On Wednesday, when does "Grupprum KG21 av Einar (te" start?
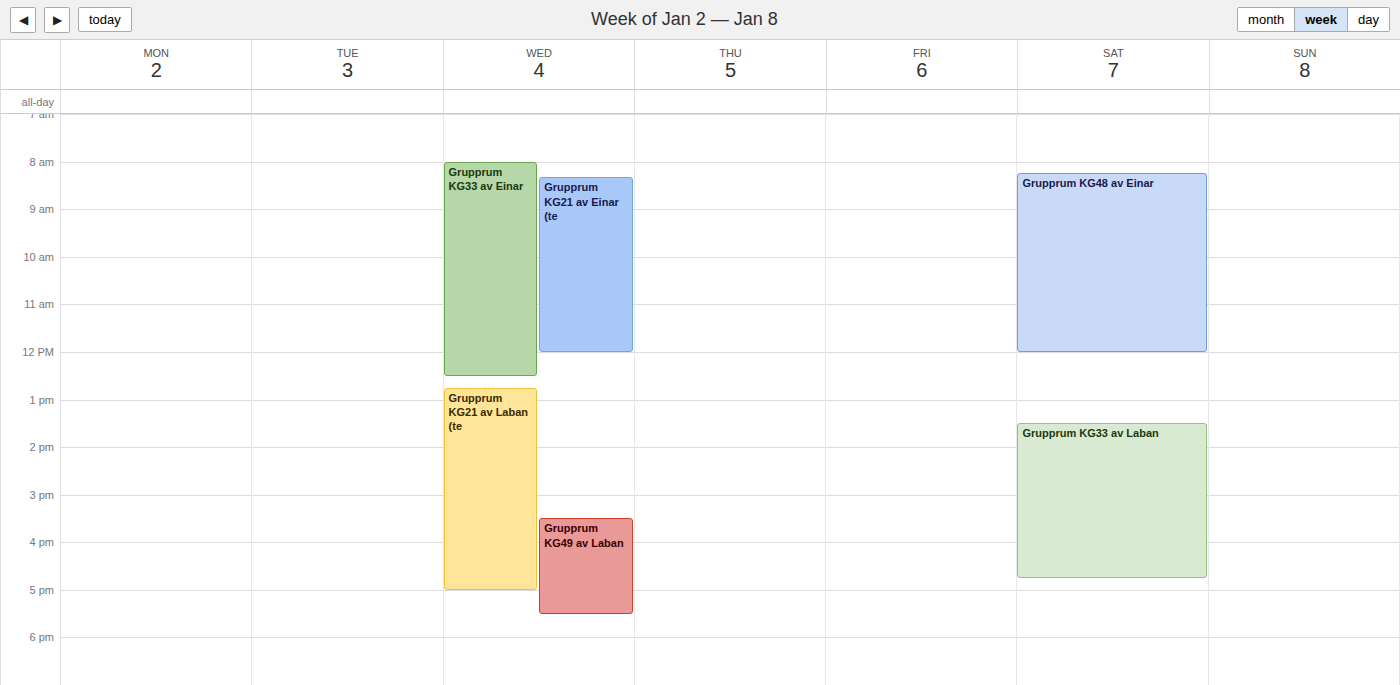
8:20 AM